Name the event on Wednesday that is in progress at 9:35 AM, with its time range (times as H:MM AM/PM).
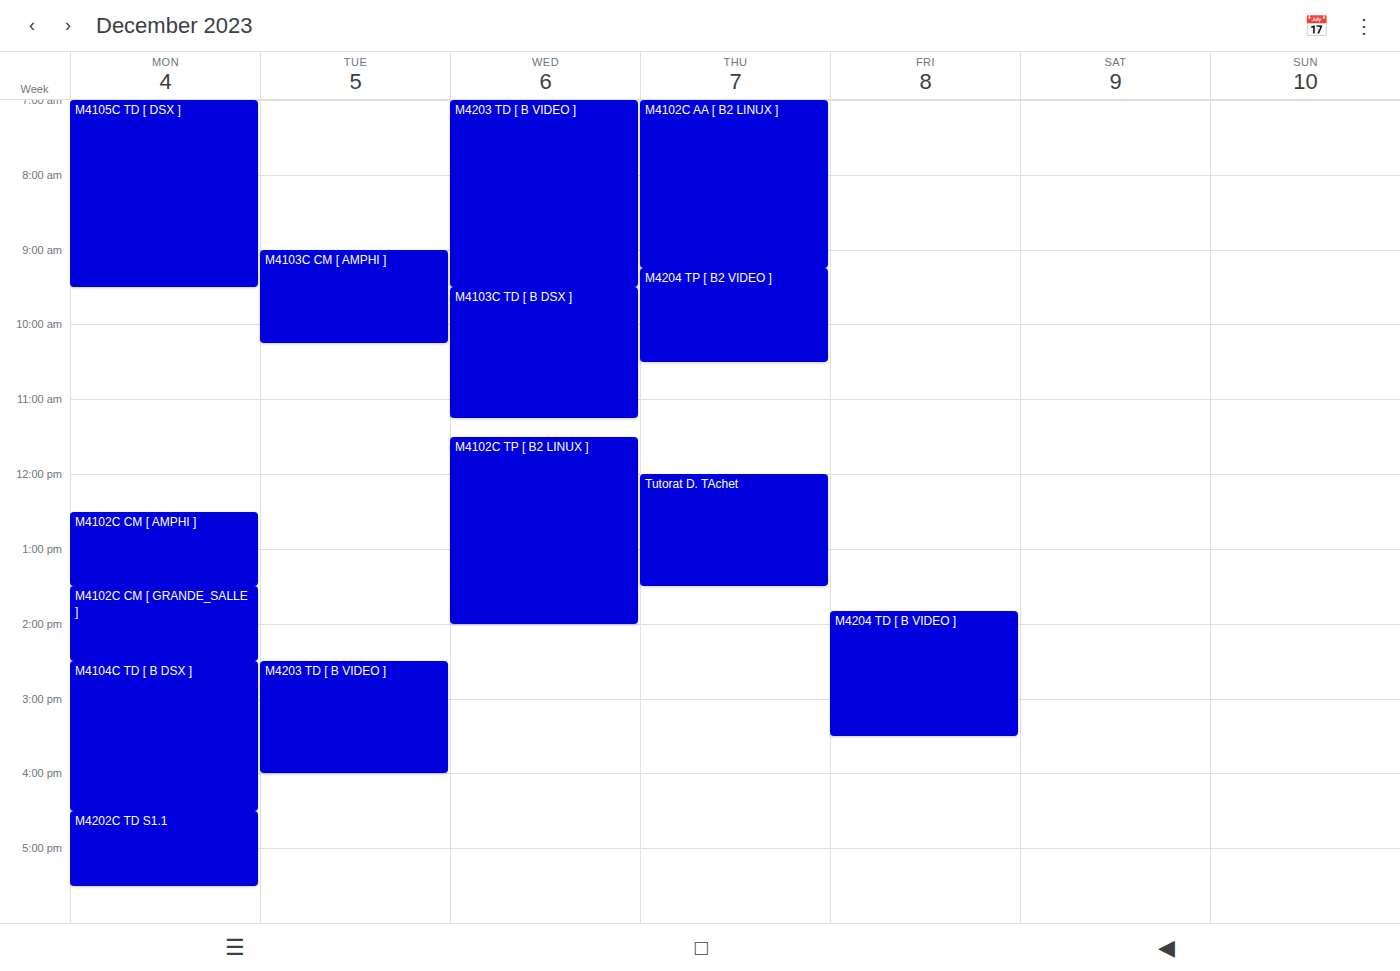
"M4103C TD [ B DSX ]", 9:30 AM to 11:15 AM